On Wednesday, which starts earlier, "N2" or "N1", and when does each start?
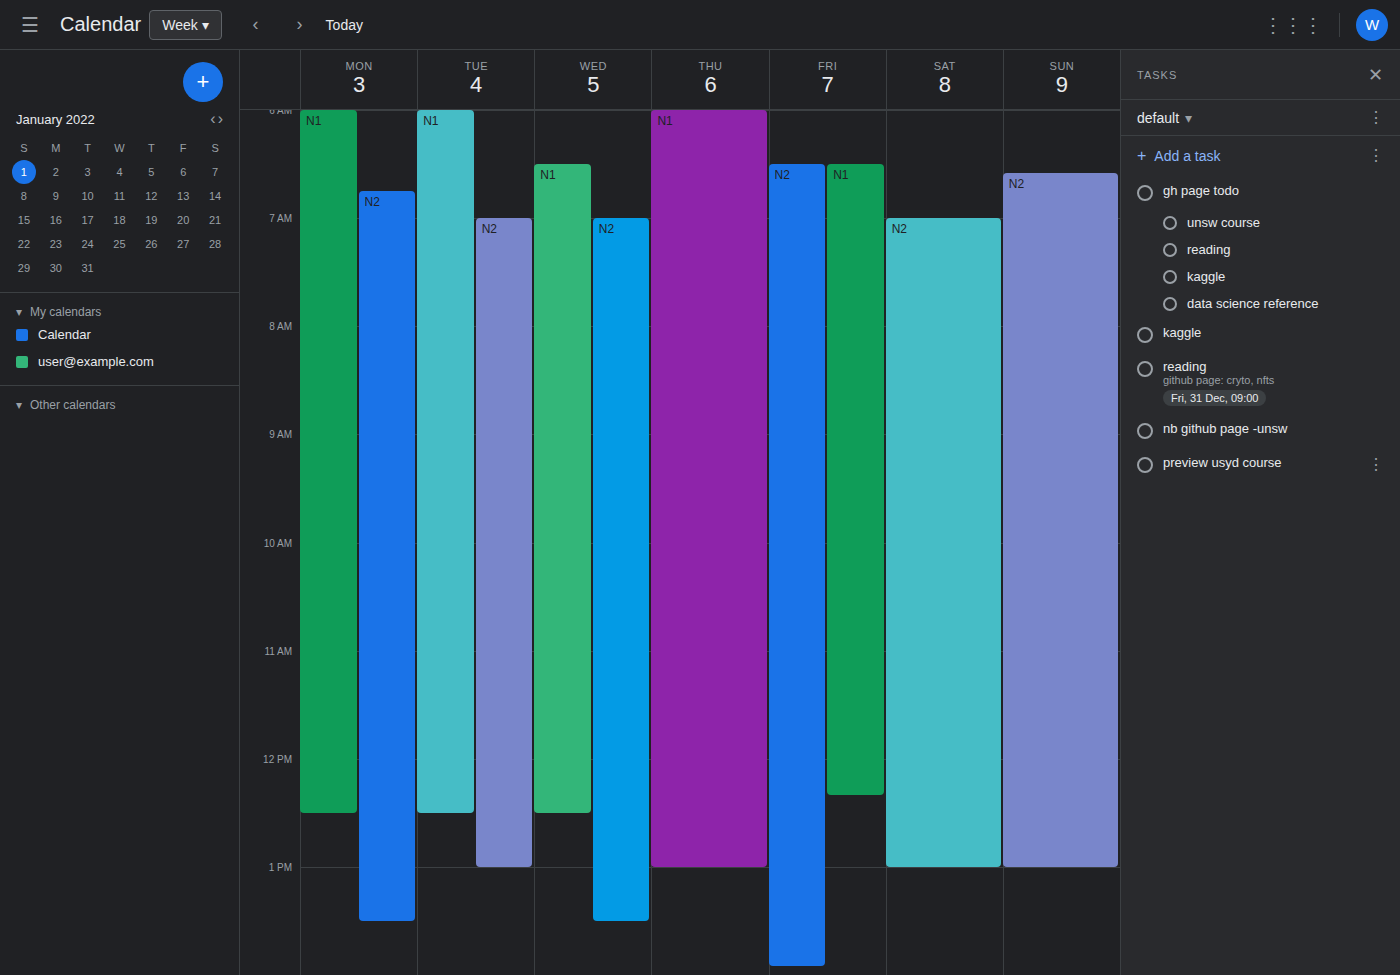
"N1" 6:30 AM; "N2" 7:00 AM.